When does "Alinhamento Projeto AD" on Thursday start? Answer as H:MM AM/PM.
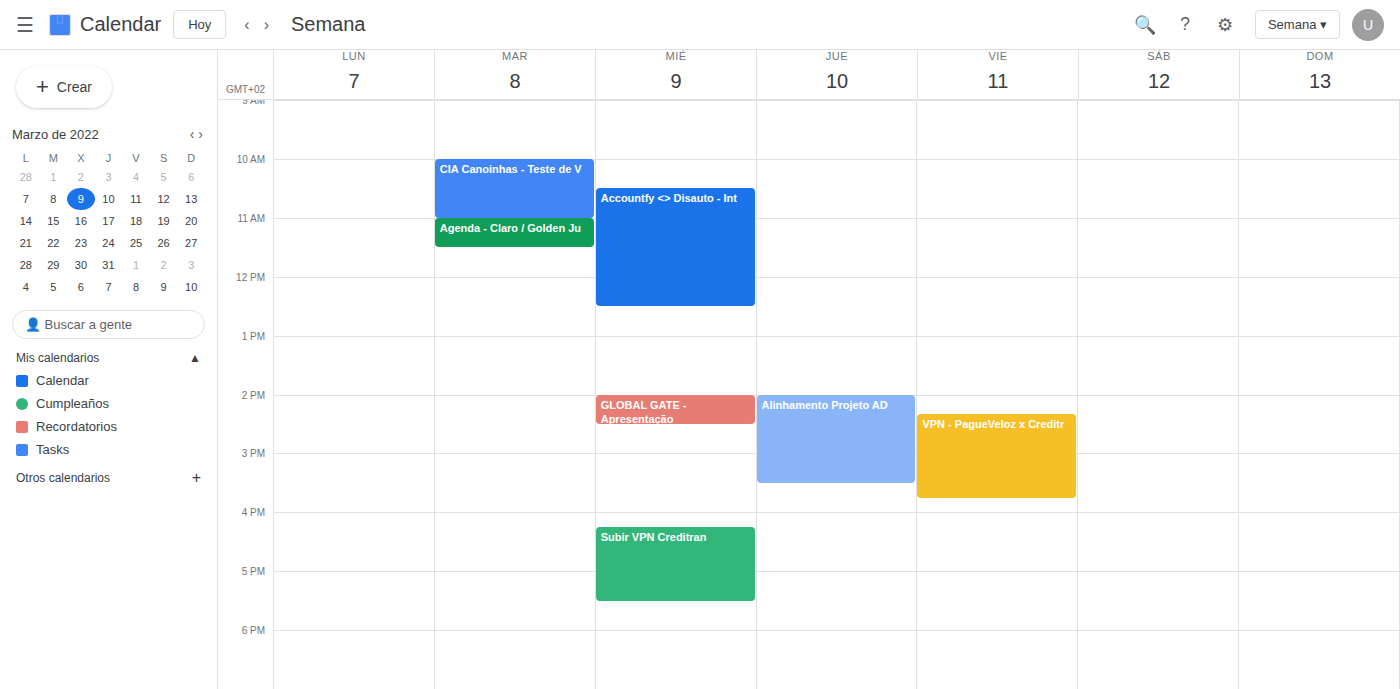
2:00 PM